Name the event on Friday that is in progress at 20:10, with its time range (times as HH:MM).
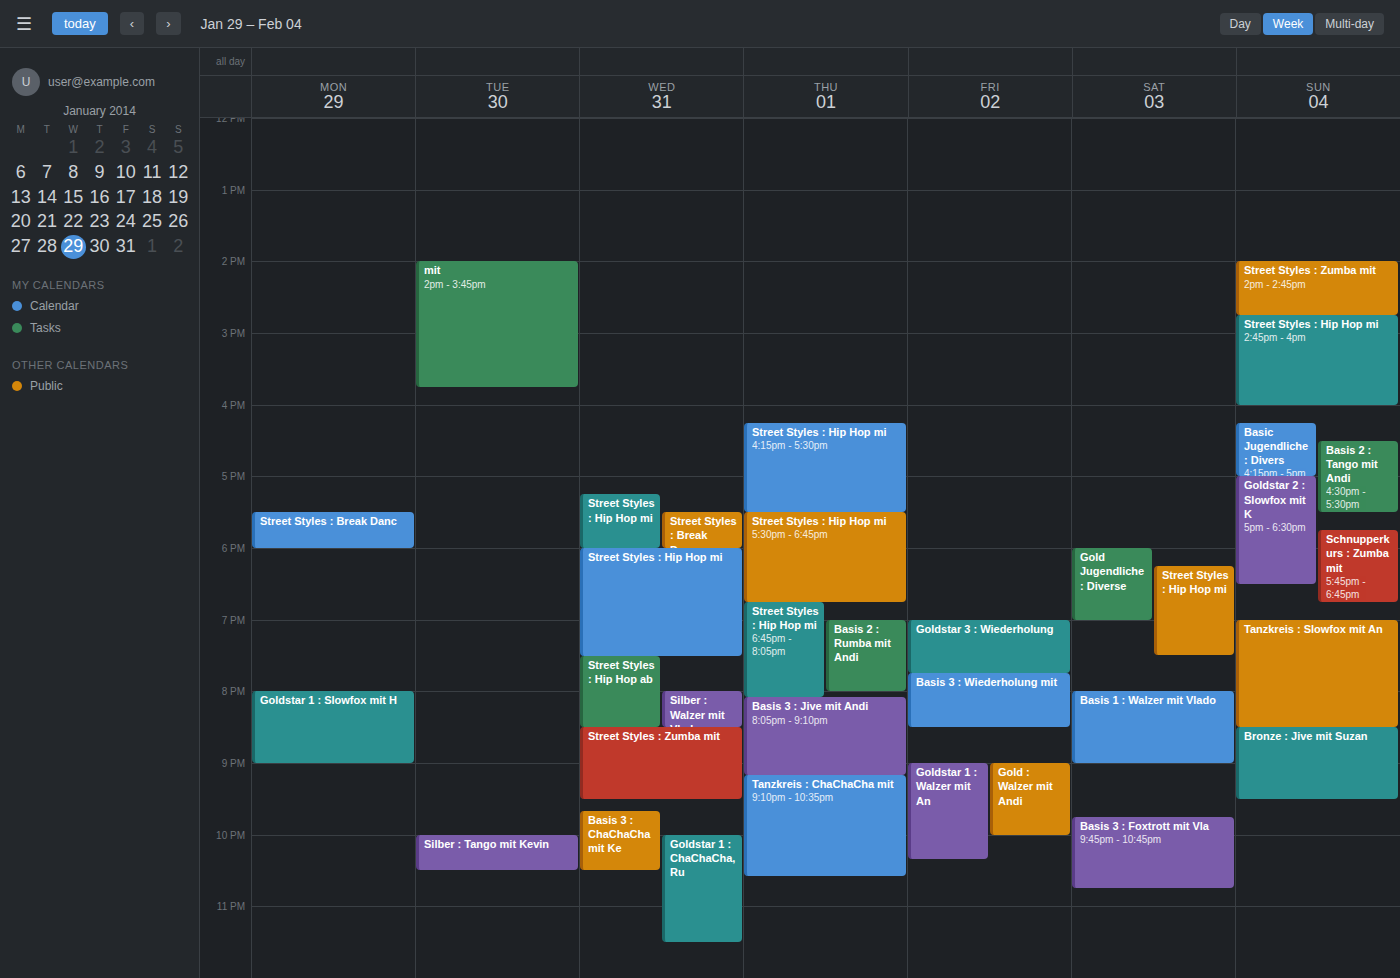
"Basis 3 : Wiederholung mit", 19:45 to 20:30